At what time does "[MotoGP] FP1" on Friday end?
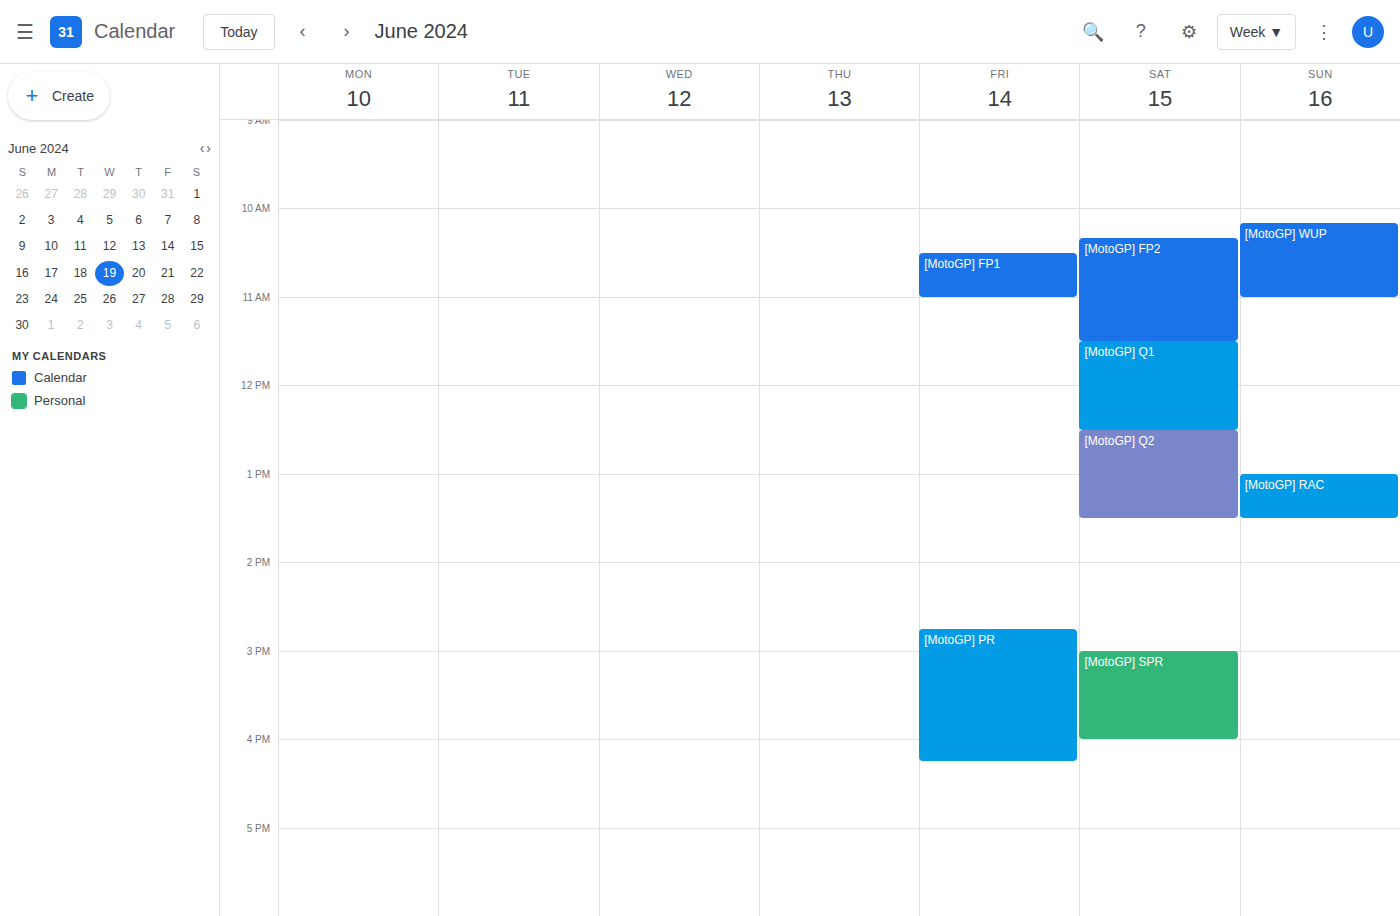
11:00 AM